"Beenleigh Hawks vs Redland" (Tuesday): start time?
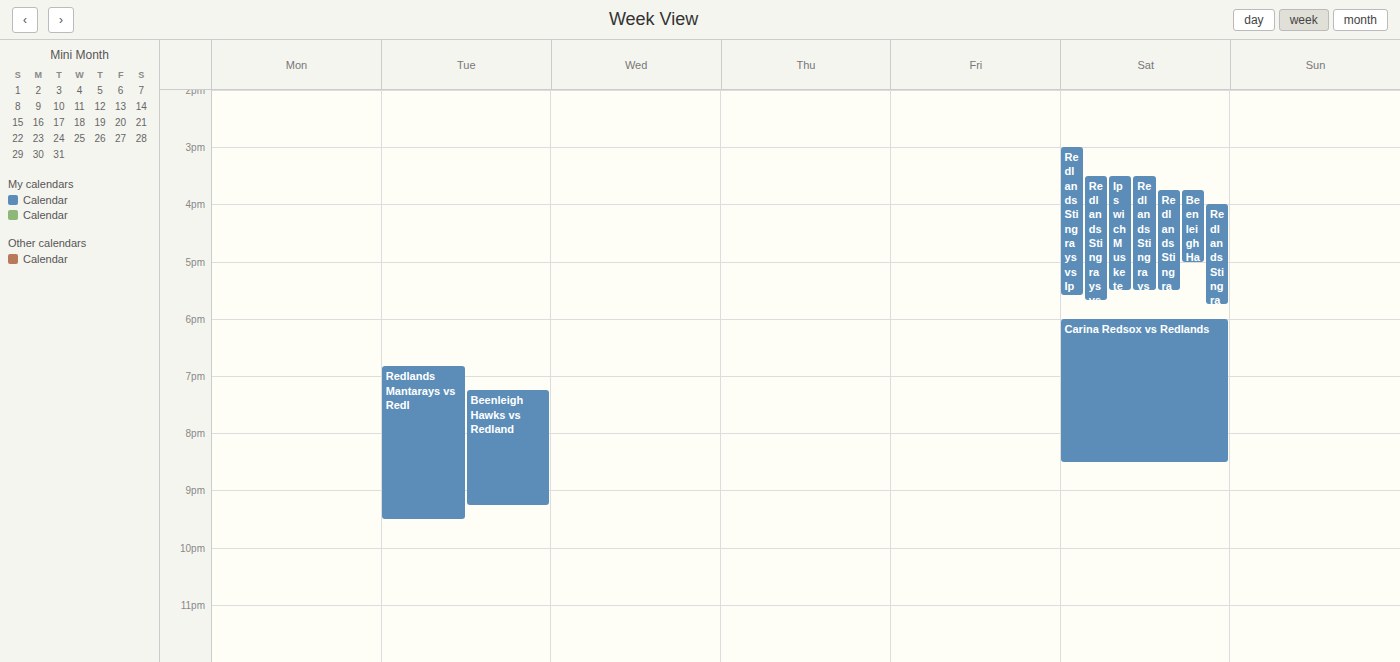
19:15